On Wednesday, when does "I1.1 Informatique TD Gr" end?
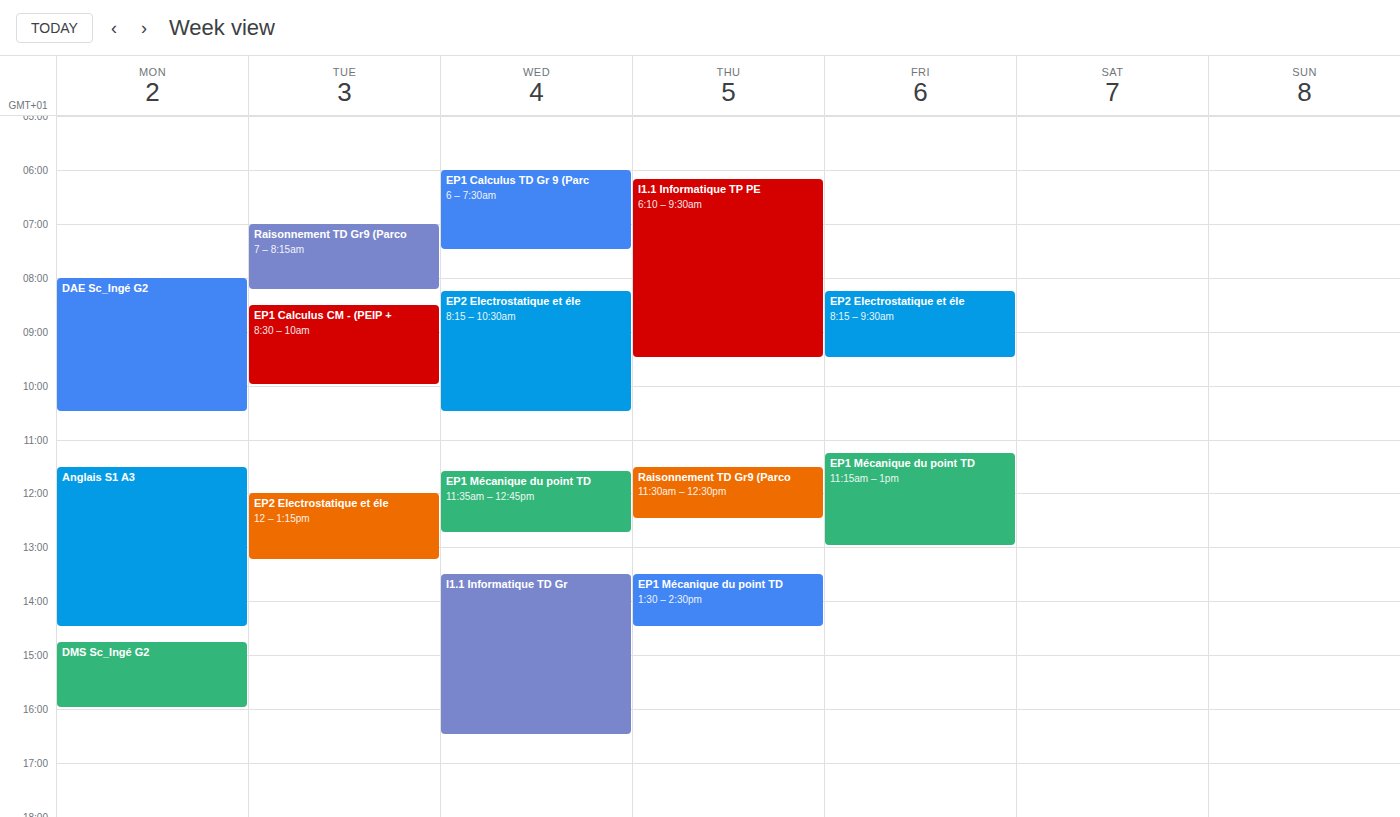
16:30